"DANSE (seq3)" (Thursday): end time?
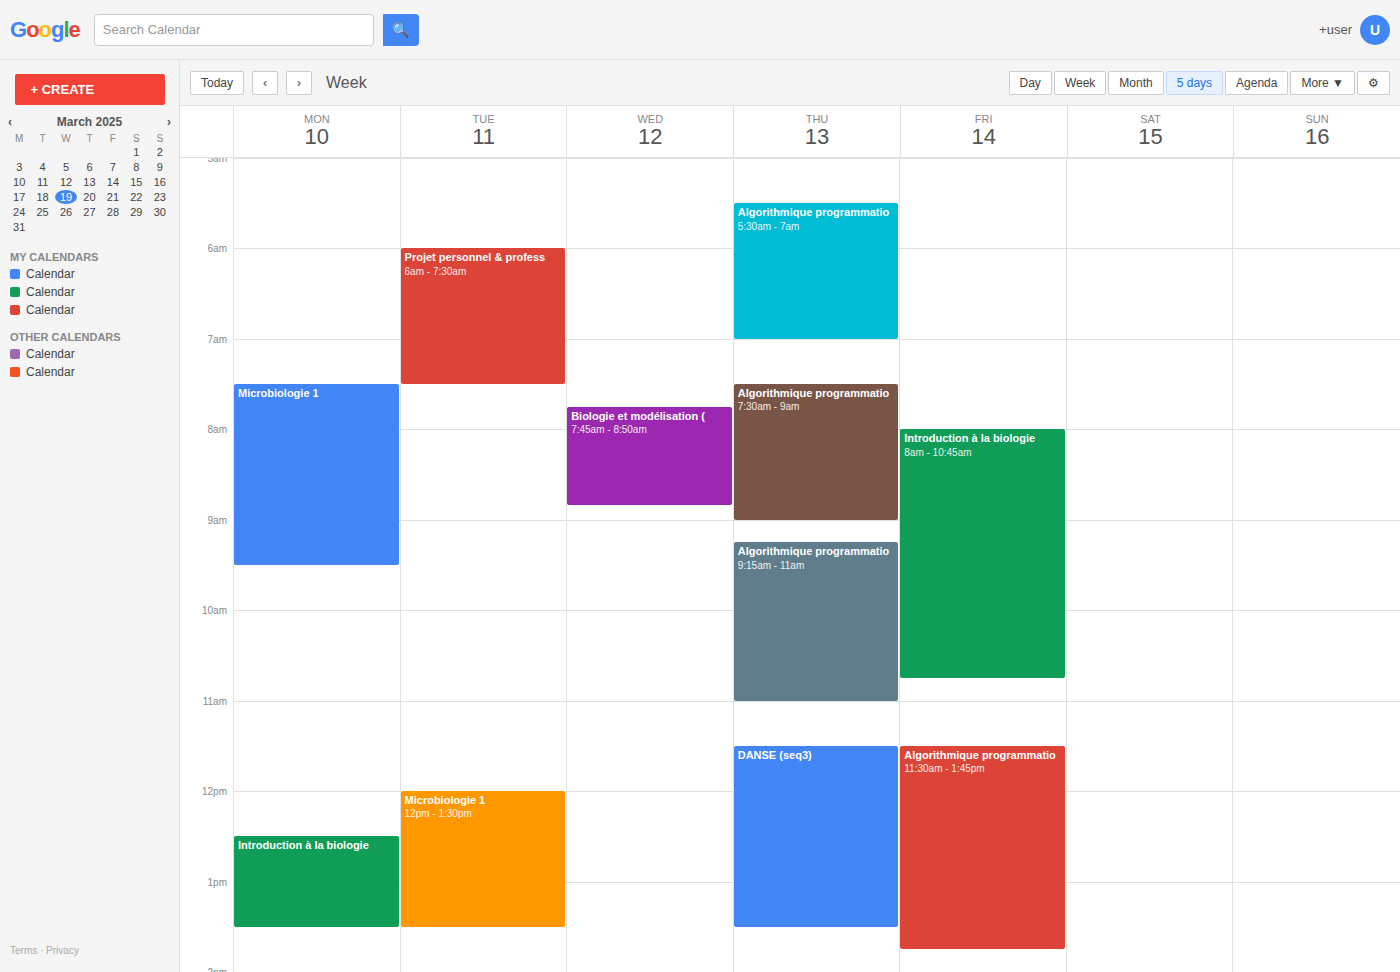
1:30 PM